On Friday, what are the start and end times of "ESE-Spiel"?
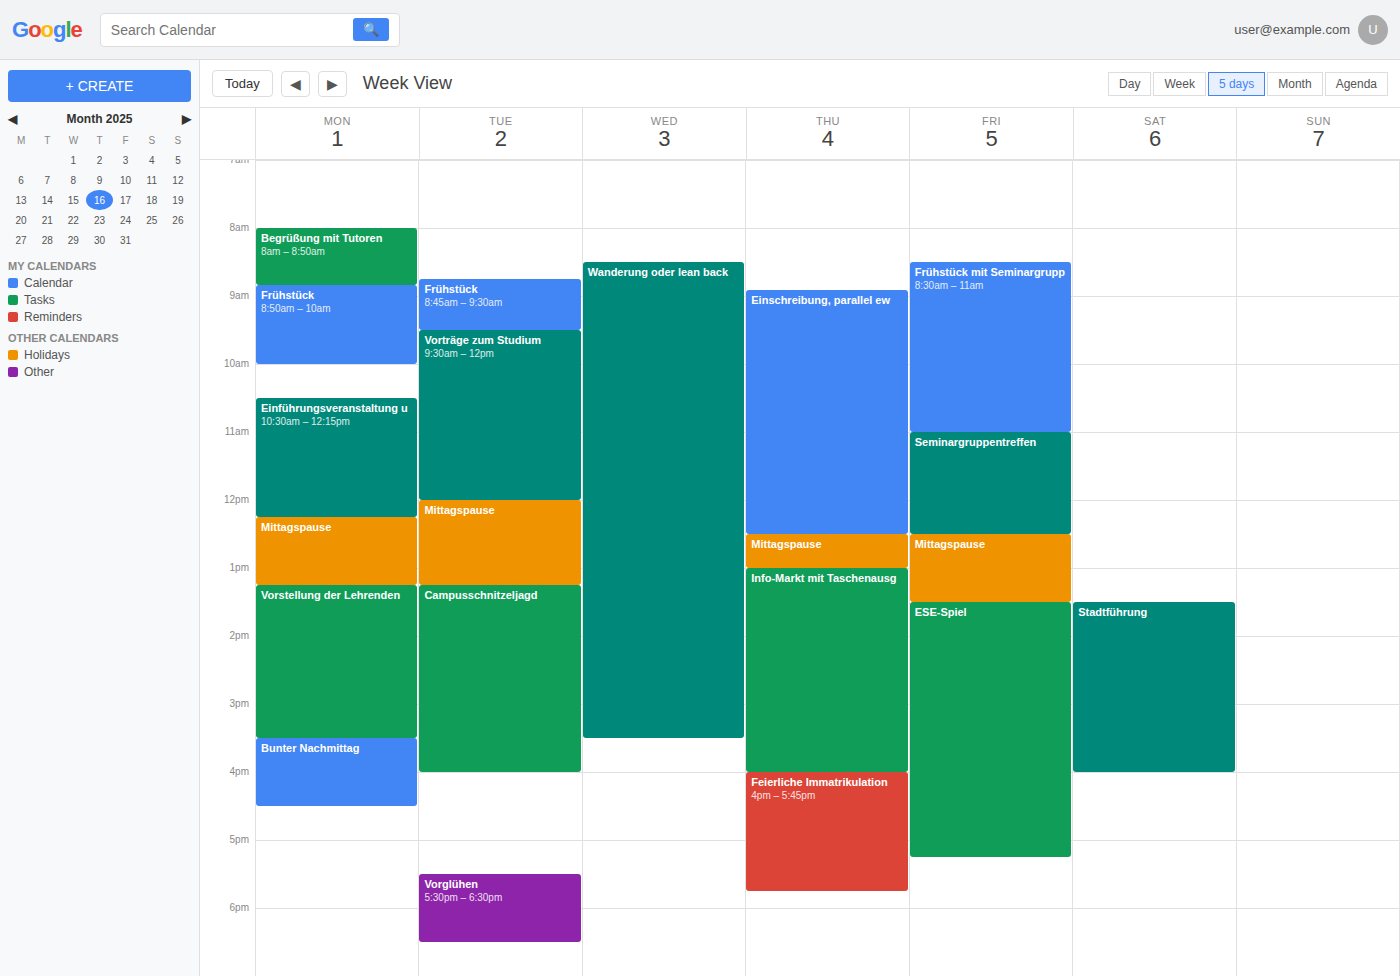
1:30 PM to 5:15 PM